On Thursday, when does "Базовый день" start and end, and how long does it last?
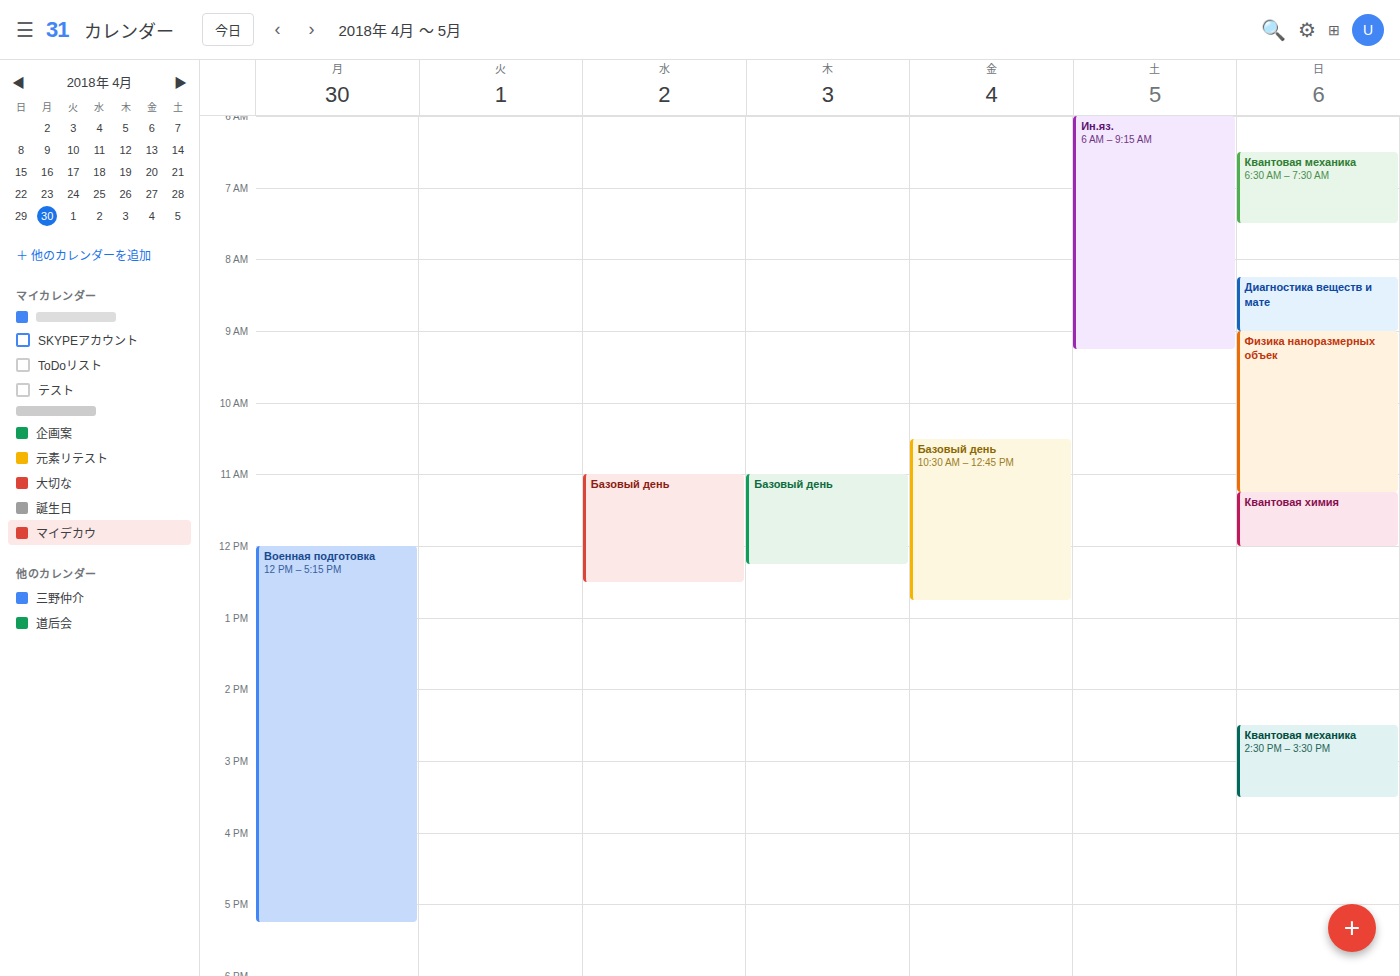
11:00 to 12:15, 1 hour 15 minutes